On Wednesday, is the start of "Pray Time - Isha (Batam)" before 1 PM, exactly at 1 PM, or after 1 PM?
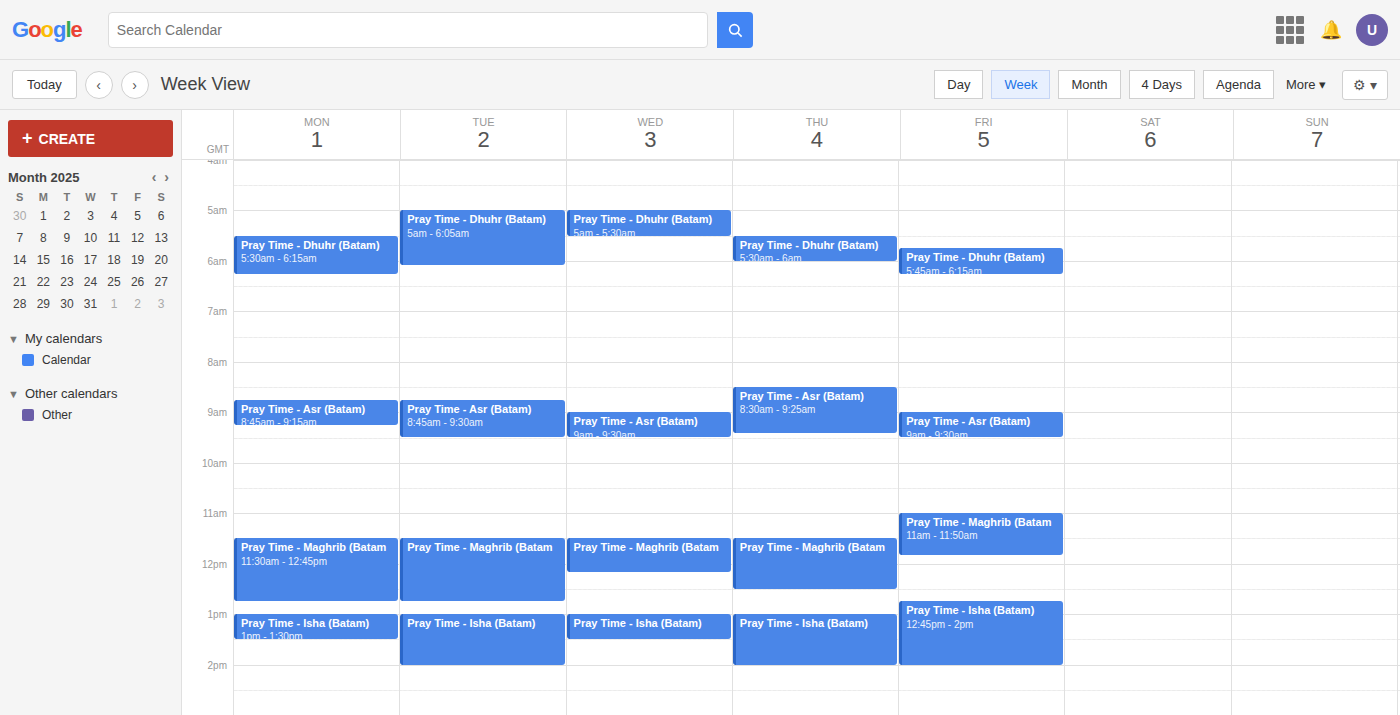
1:00 PM -- exactly at 1 PM, on the 1 PM line.